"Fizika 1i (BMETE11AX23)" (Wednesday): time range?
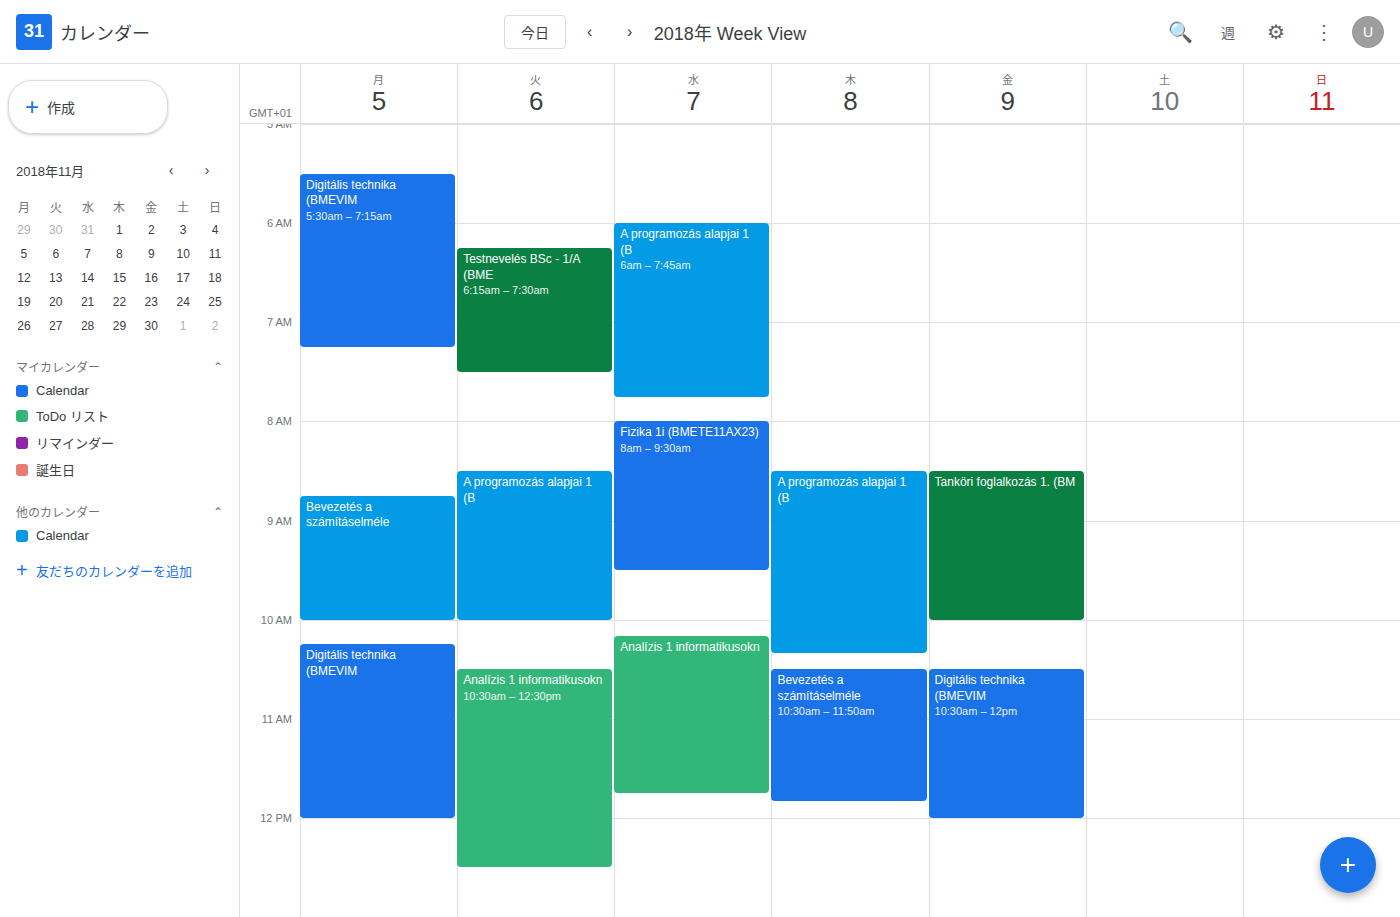
8:00 AM to 9:30 AM